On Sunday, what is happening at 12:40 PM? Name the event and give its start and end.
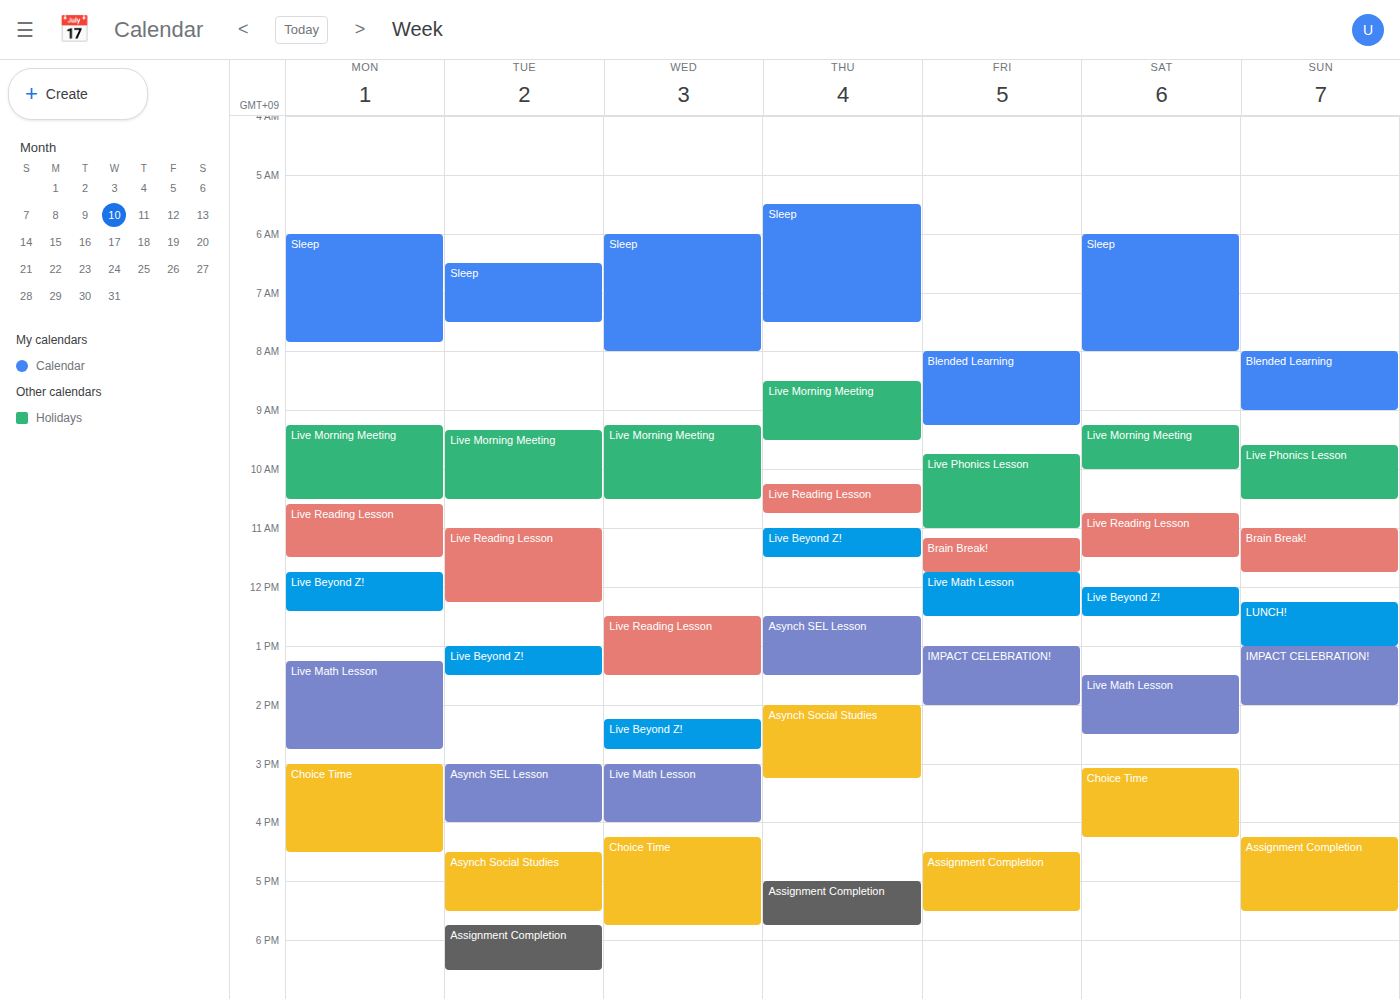
"LUNCH!", 12:15 PM to 1:00 PM